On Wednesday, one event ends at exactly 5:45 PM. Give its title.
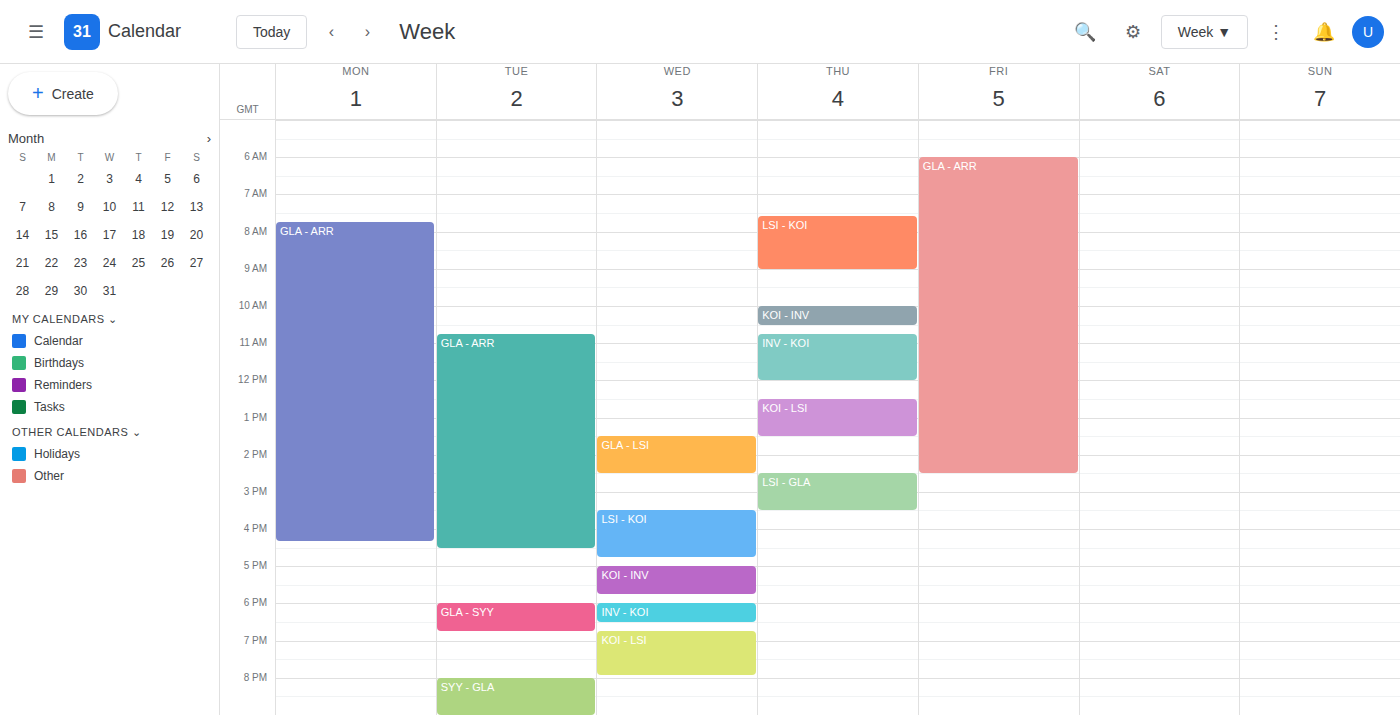
"KOI - INV"